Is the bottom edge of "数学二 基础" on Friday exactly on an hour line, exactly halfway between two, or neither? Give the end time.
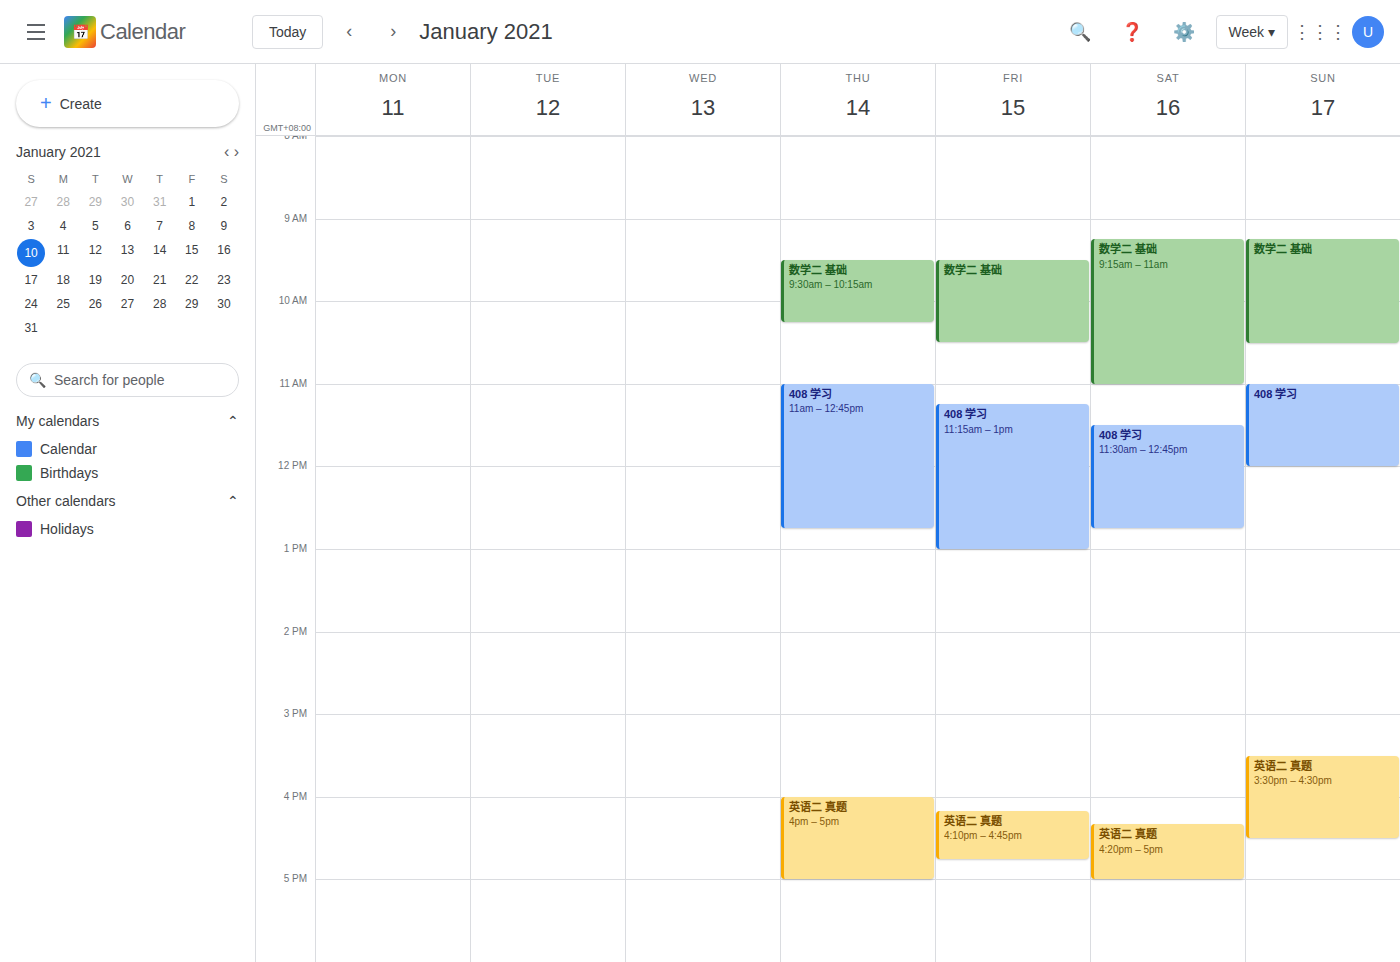
10:30 -- halfway between the 10:00 and 11:00 lines.